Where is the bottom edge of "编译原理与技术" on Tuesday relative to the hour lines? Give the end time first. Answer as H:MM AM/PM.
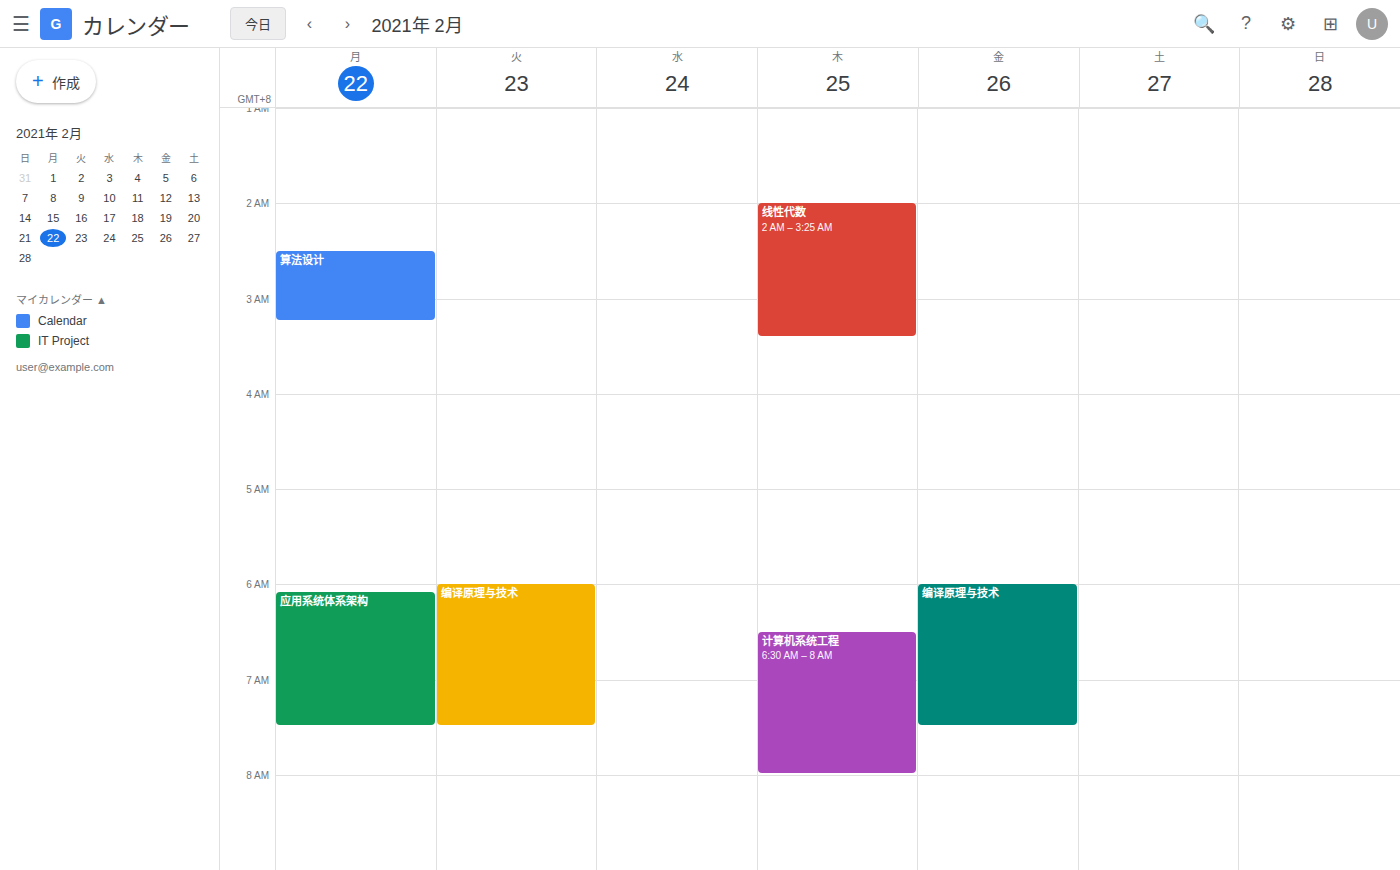
7:30 AM -- halfway between the 7 AM and 8 AM lines.